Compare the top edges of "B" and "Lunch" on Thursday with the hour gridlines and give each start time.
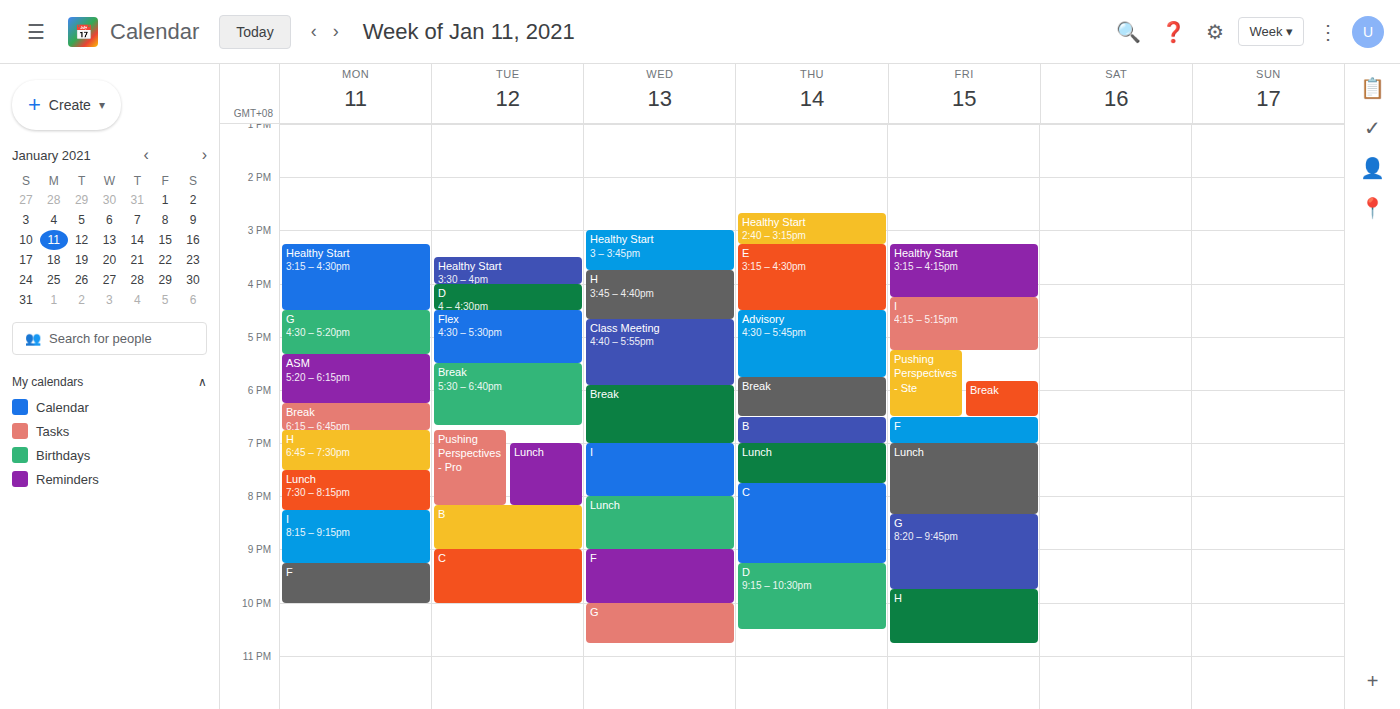
"B": 18:30, halfway between the 18:00 and 19:00 lines. "Lunch": 19:00, exactly on the 19:00 line.